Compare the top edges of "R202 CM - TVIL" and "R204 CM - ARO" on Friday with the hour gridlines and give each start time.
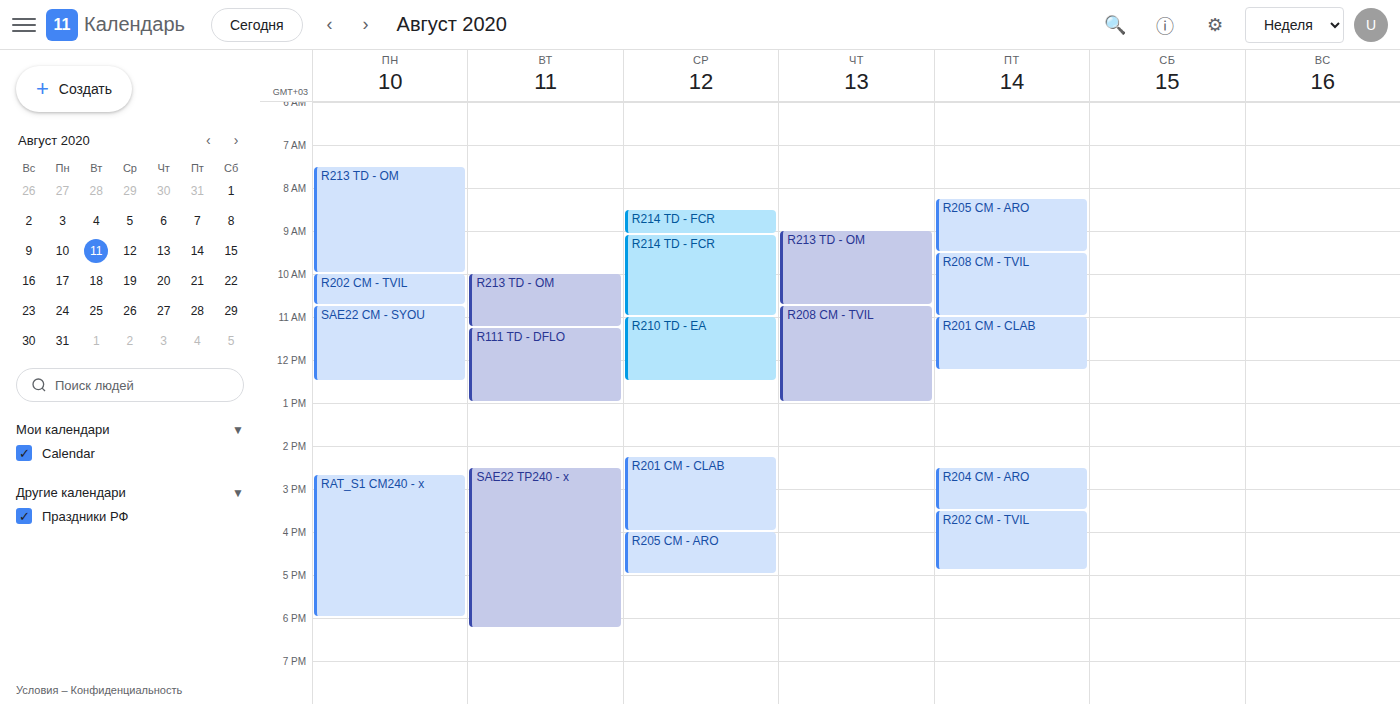
"R202 CM - TVIL": 3:30 PM, halfway between the 3 PM and 4 PM lines. "R204 CM - ARO": 2:30 PM, halfway between the 2 PM and 3 PM lines.